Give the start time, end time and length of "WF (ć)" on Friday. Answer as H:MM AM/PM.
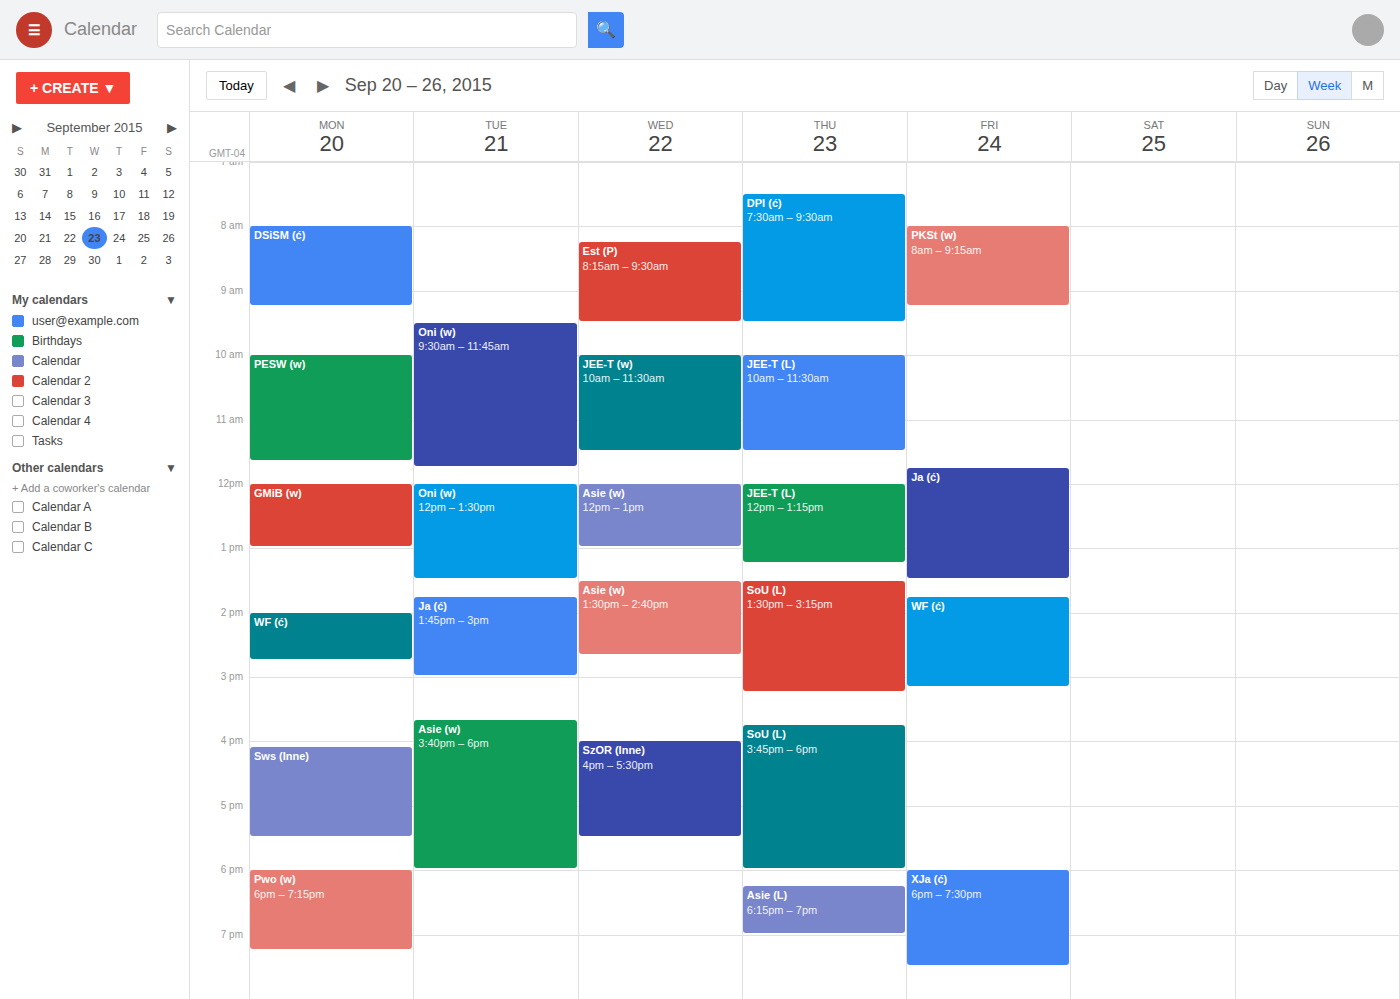
1:45 PM to 3:10 PM, 1 hour 25 minutes